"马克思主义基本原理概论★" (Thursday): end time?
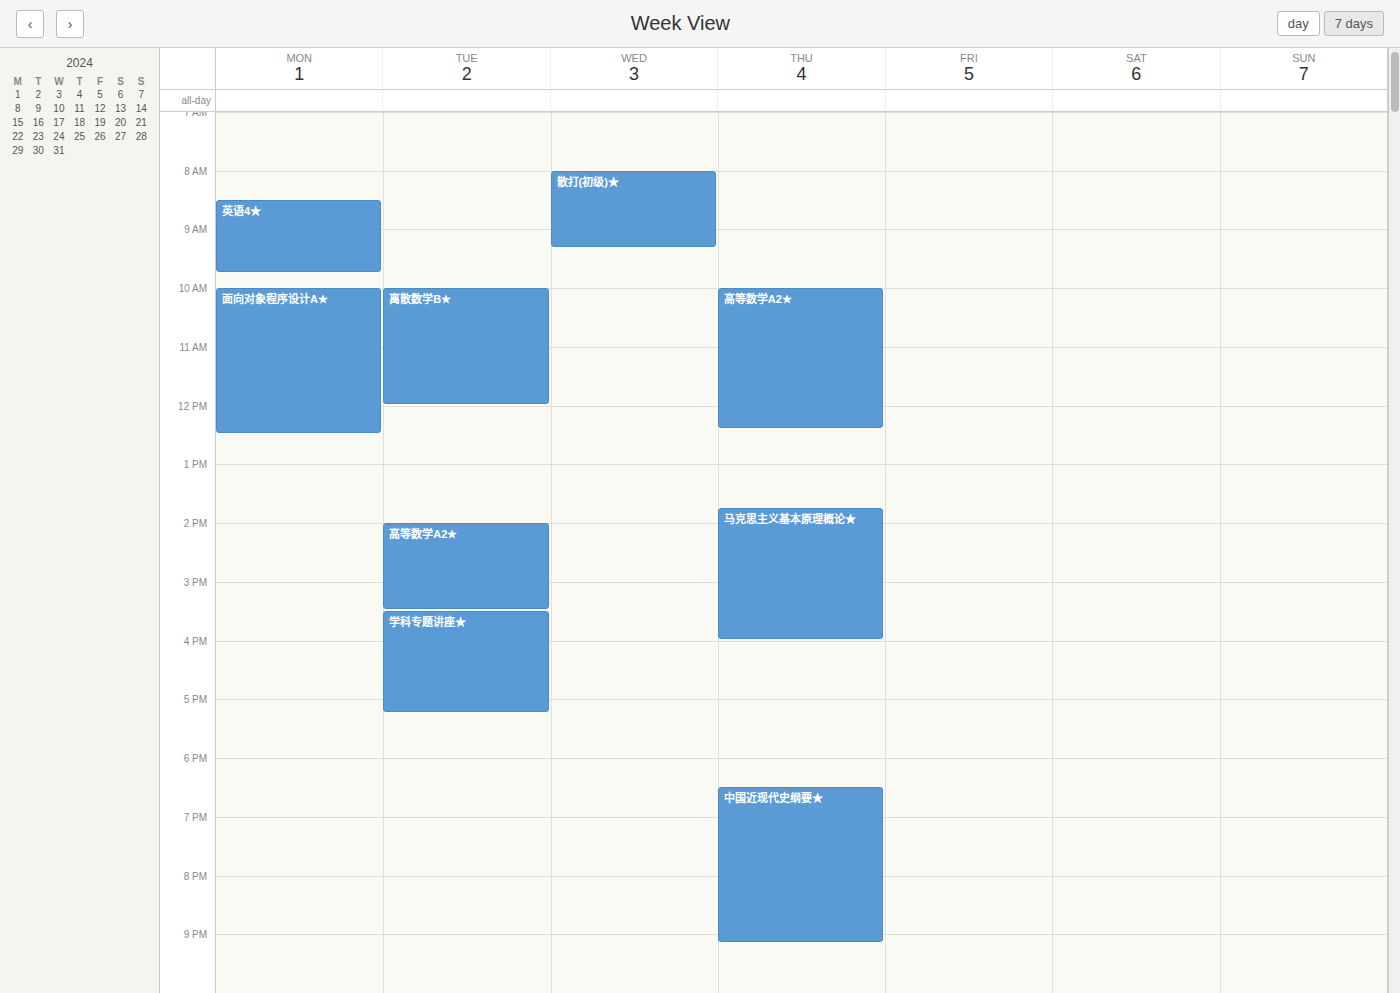
4:00 PM